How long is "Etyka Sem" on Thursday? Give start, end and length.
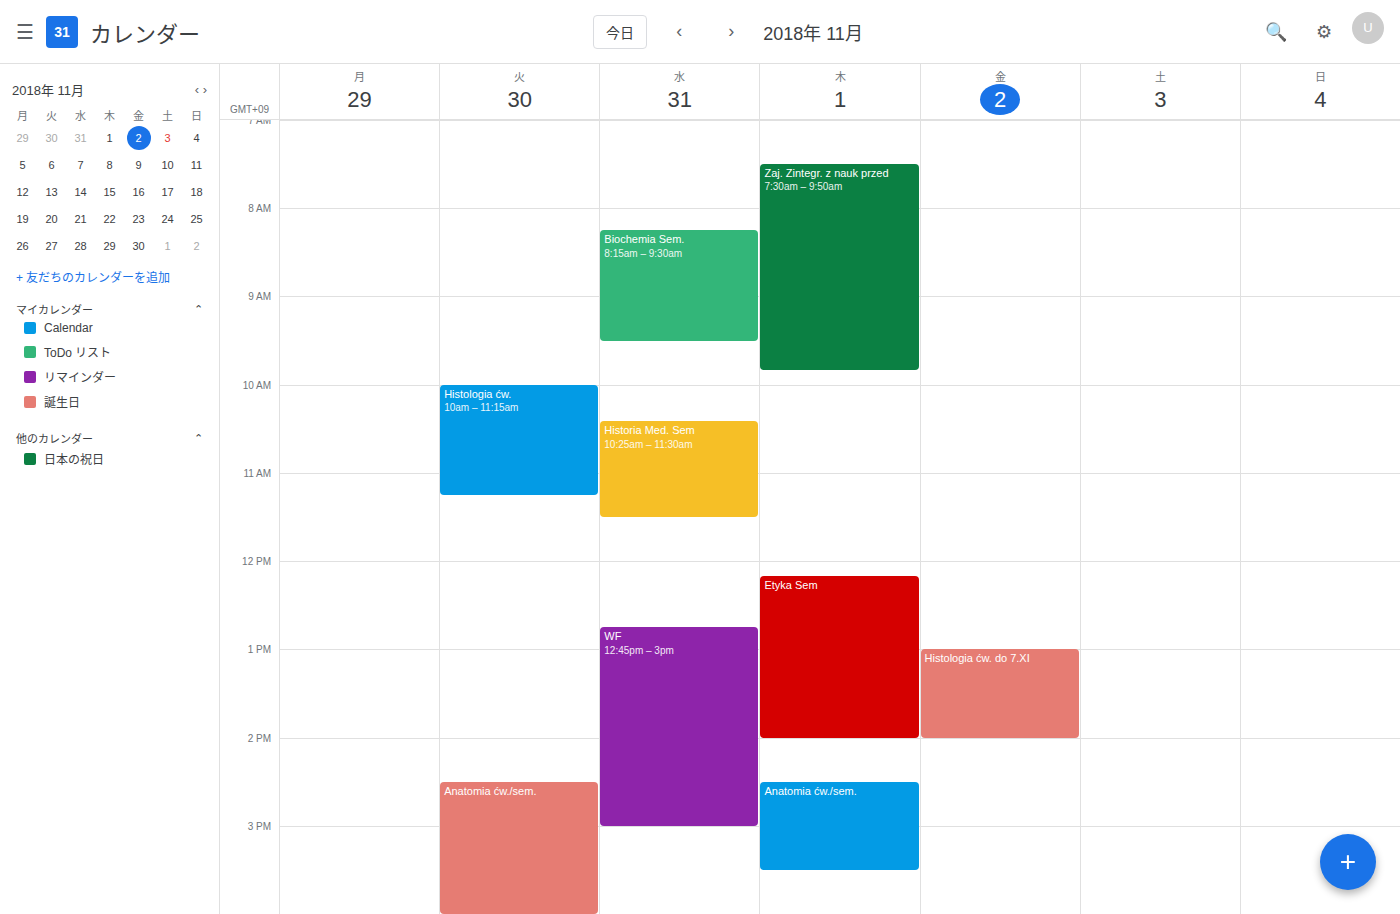
12:10 PM to 2:00 PM, 1 hour 50 minutes